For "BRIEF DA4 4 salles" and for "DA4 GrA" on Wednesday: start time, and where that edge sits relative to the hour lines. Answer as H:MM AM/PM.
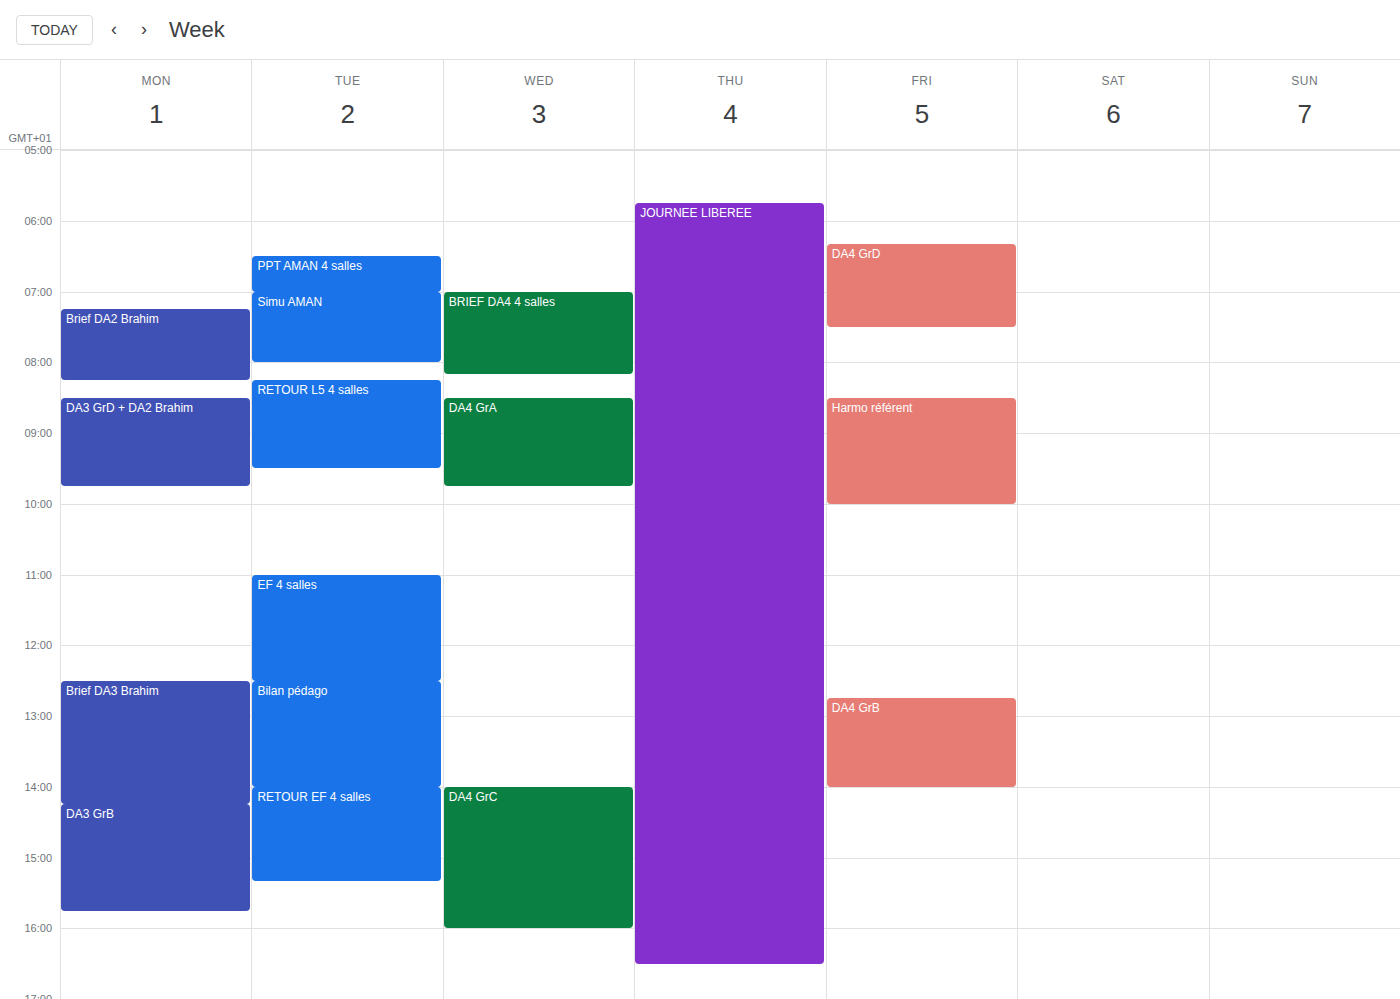
"BRIEF DA4 4 salles": 7:00 AM, exactly on the 7 AM line. "DA4 GrA": 8:30 AM, halfway between the 8 AM and 9 AM lines.